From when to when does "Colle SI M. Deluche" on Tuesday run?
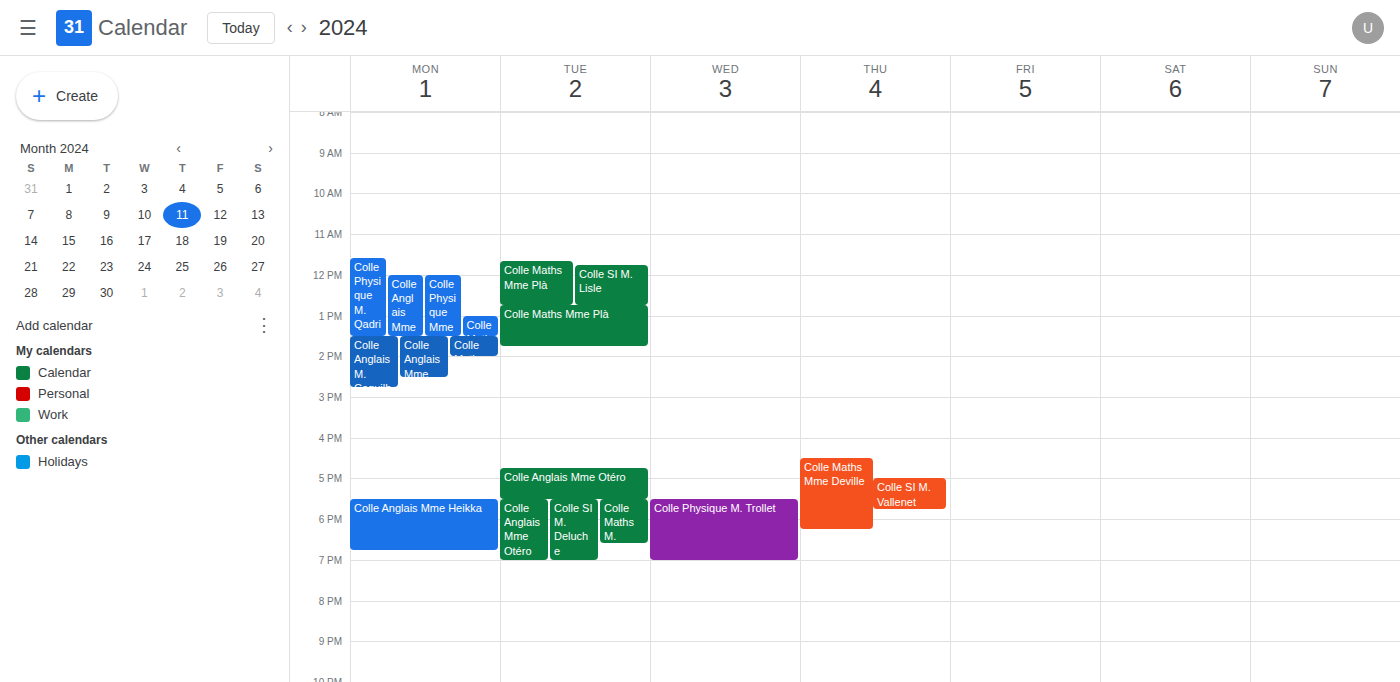
5:30 PM to 7:00 PM